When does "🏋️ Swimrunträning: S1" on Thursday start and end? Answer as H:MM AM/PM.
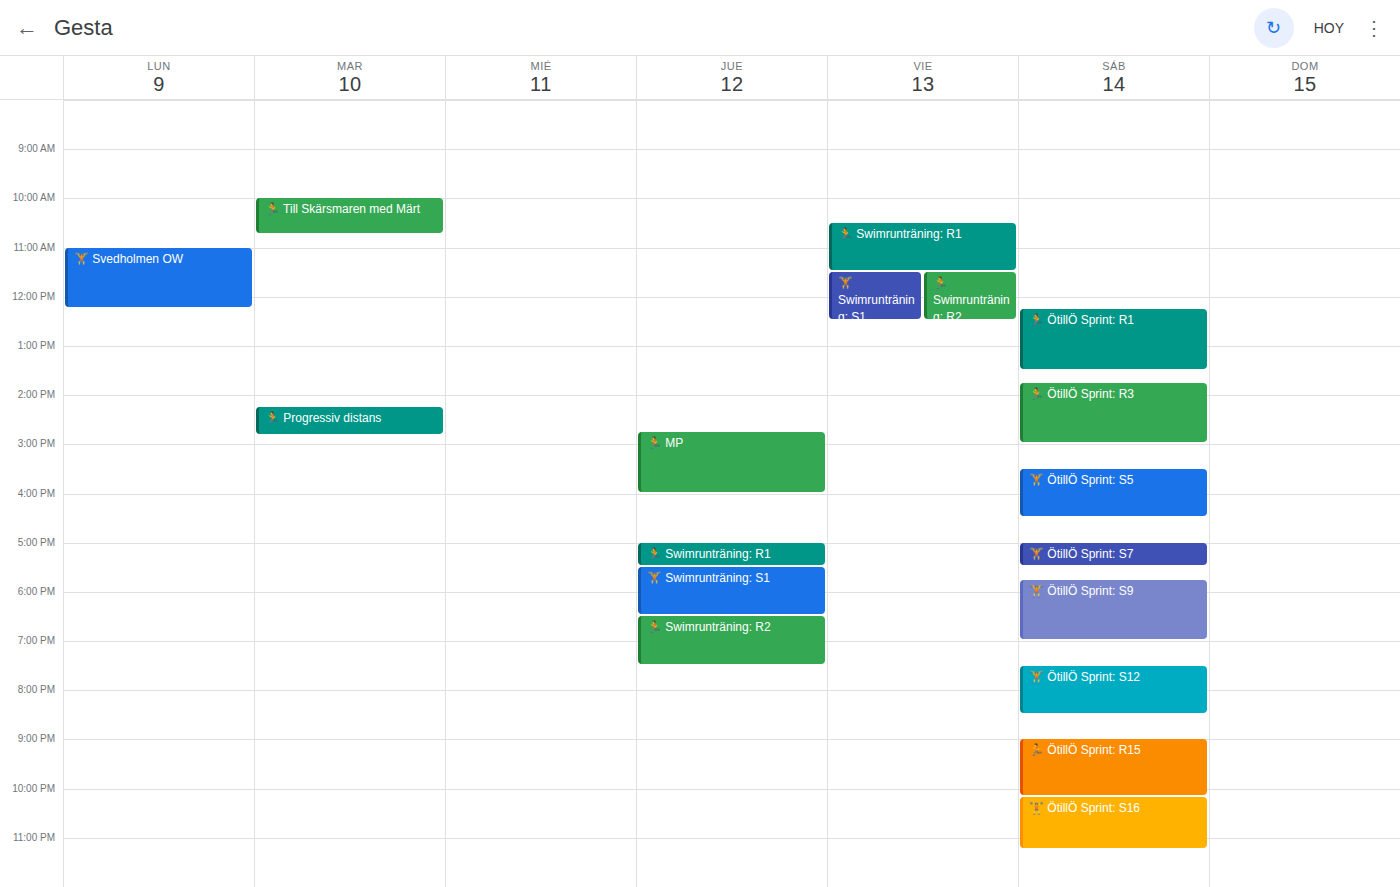
5:30 PM to 6:30 PM